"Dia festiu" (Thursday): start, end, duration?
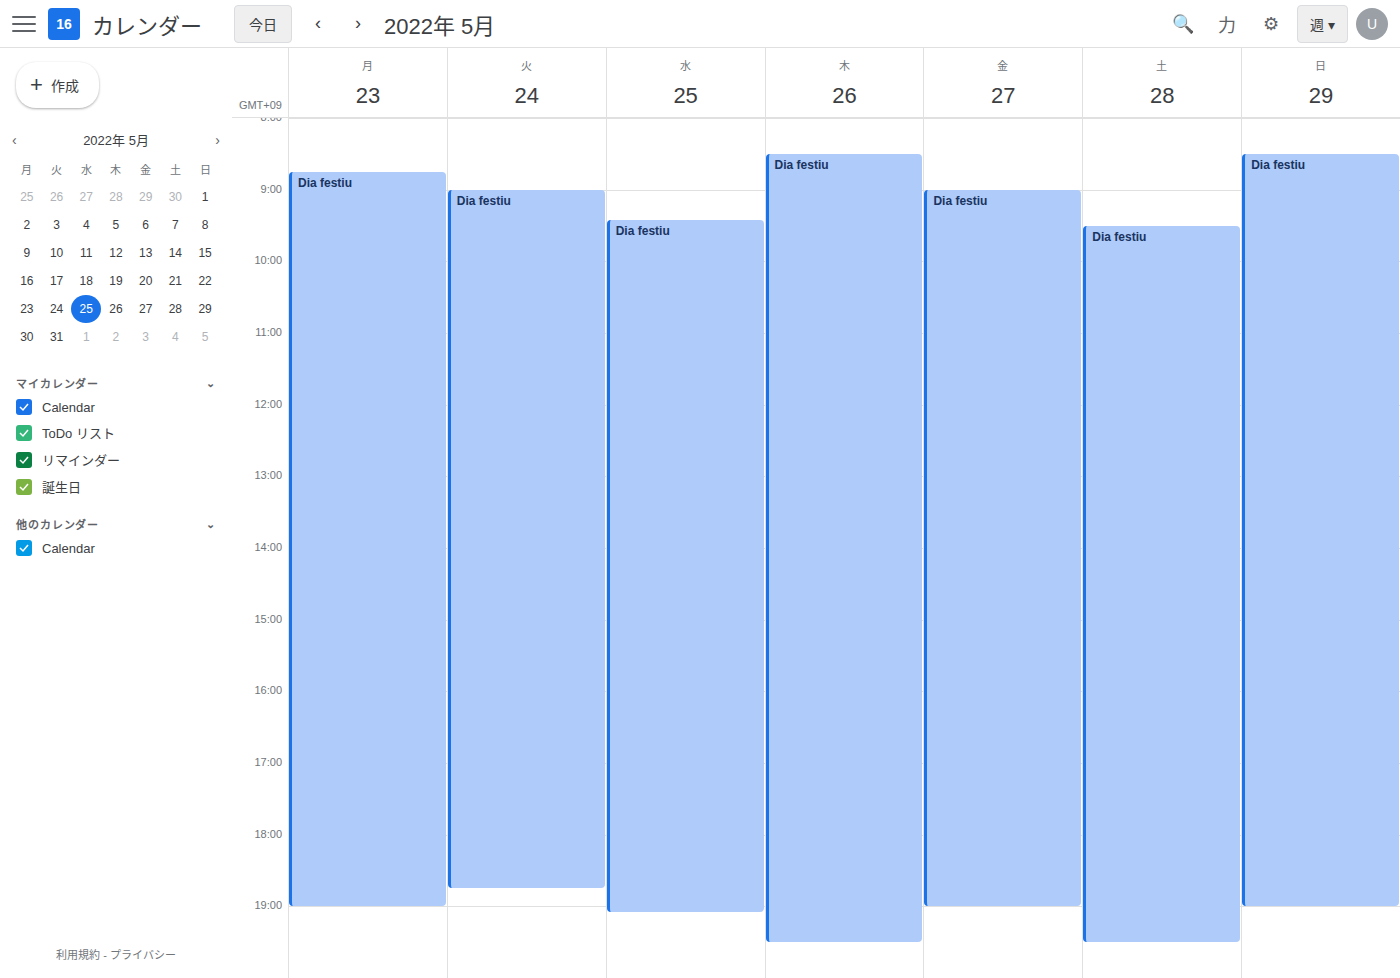
08:30 to 19:30, 11 hours